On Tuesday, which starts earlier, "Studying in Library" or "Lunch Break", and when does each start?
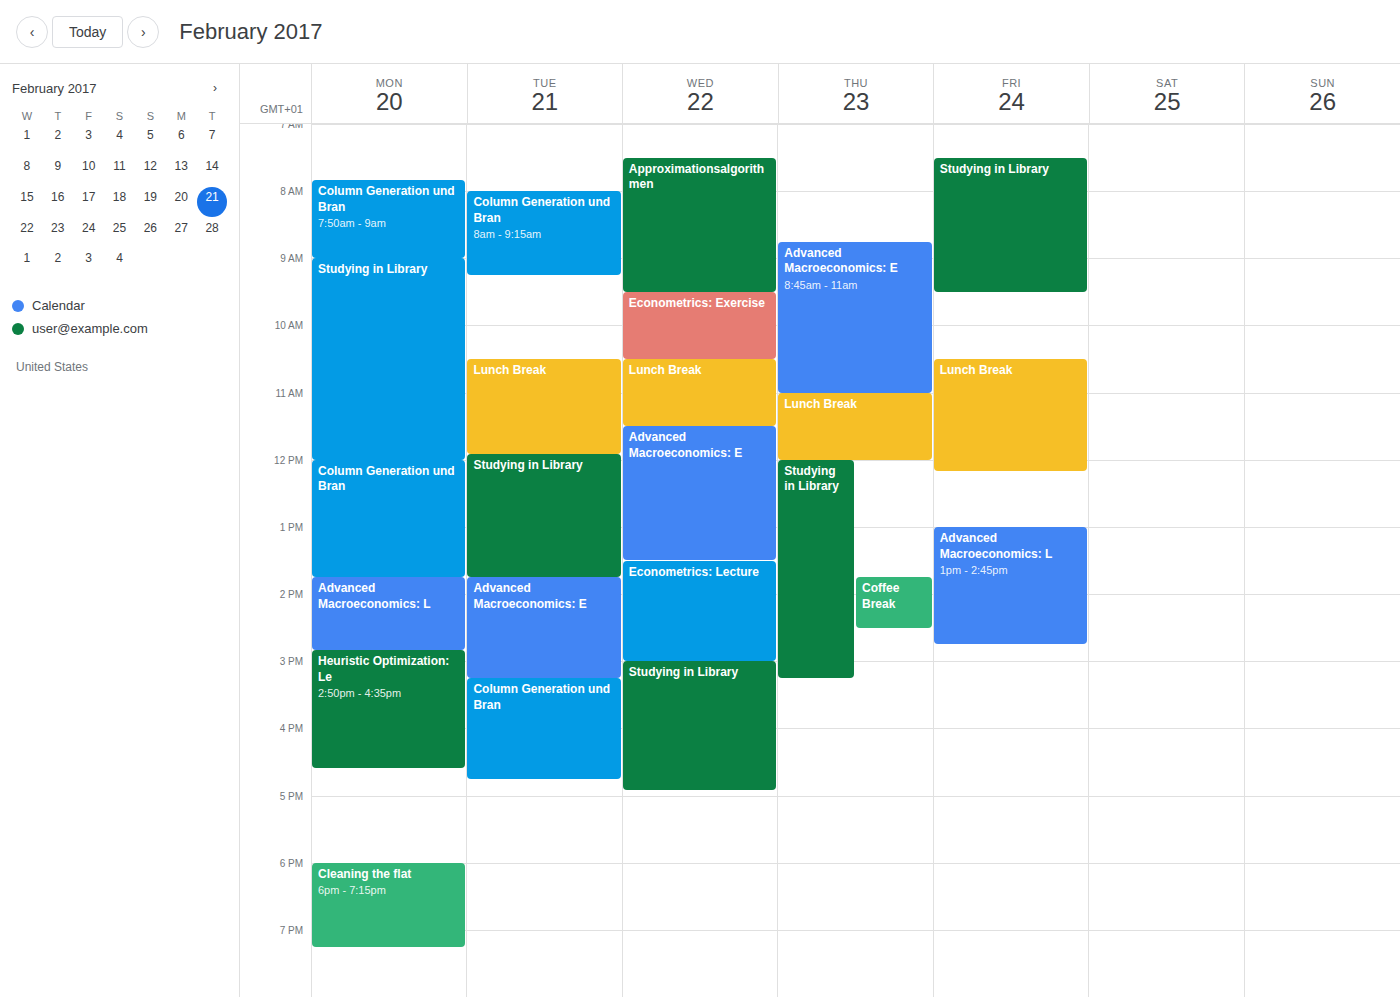
"Lunch Break" 10:30 AM; "Studying in Library" 11:55 AM.